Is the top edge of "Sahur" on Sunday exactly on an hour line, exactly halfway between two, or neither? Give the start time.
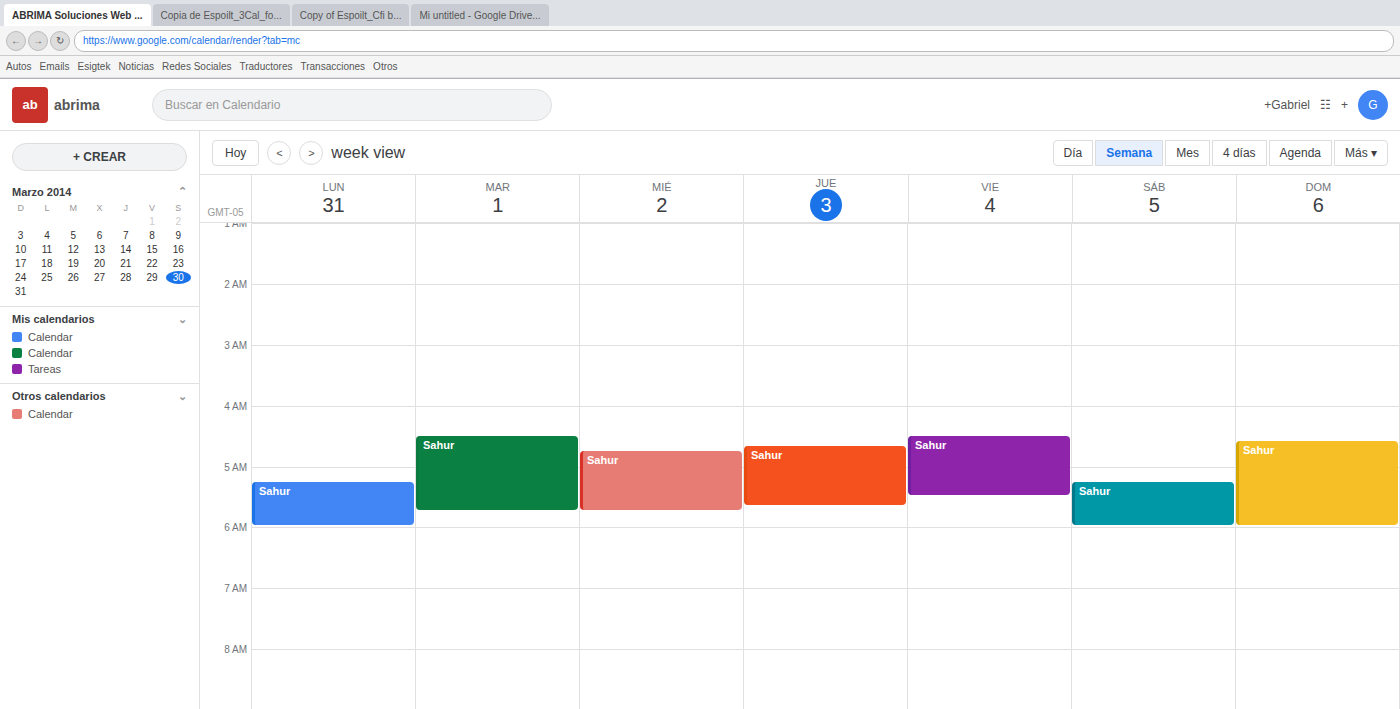
4:35 AM -- neither: 35 minutes below the 4 AM line and 25 minutes above the 5 AM line.